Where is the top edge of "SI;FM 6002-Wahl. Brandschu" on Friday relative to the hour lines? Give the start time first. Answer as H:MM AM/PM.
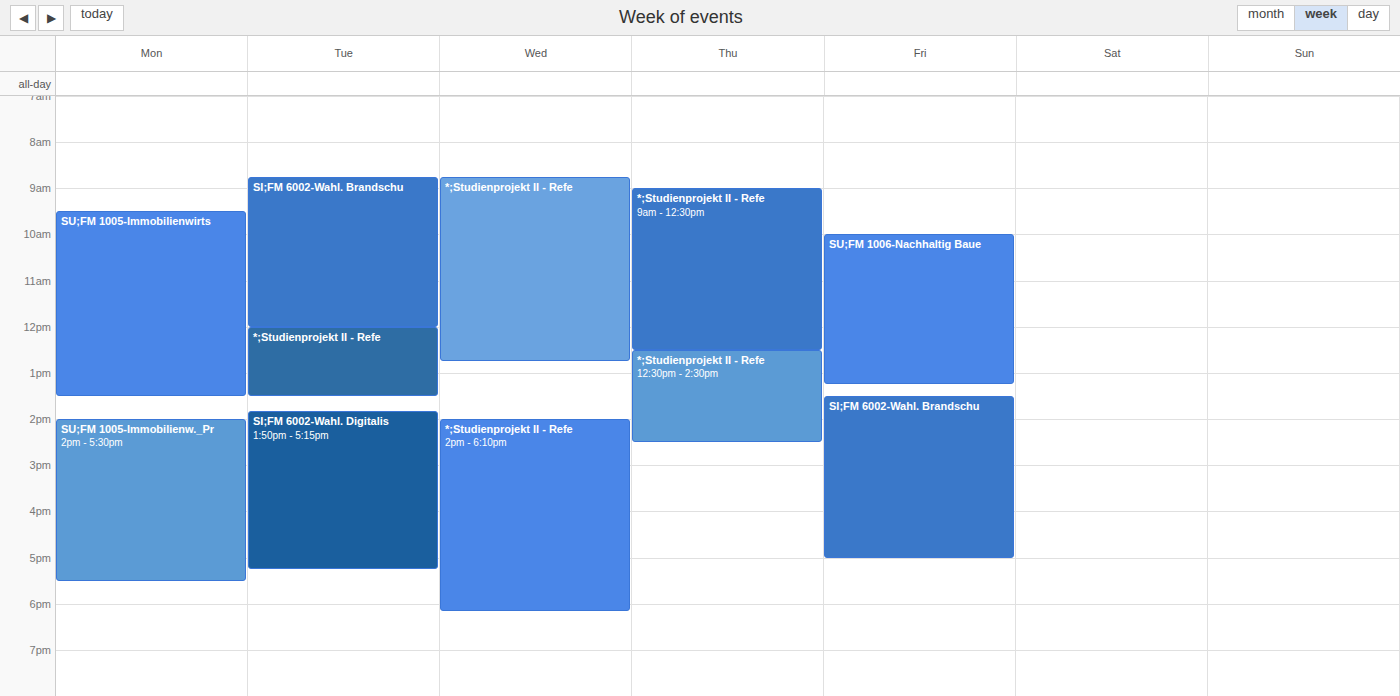
1:30 PM -- halfway between the 1 PM and 2 PM lines.